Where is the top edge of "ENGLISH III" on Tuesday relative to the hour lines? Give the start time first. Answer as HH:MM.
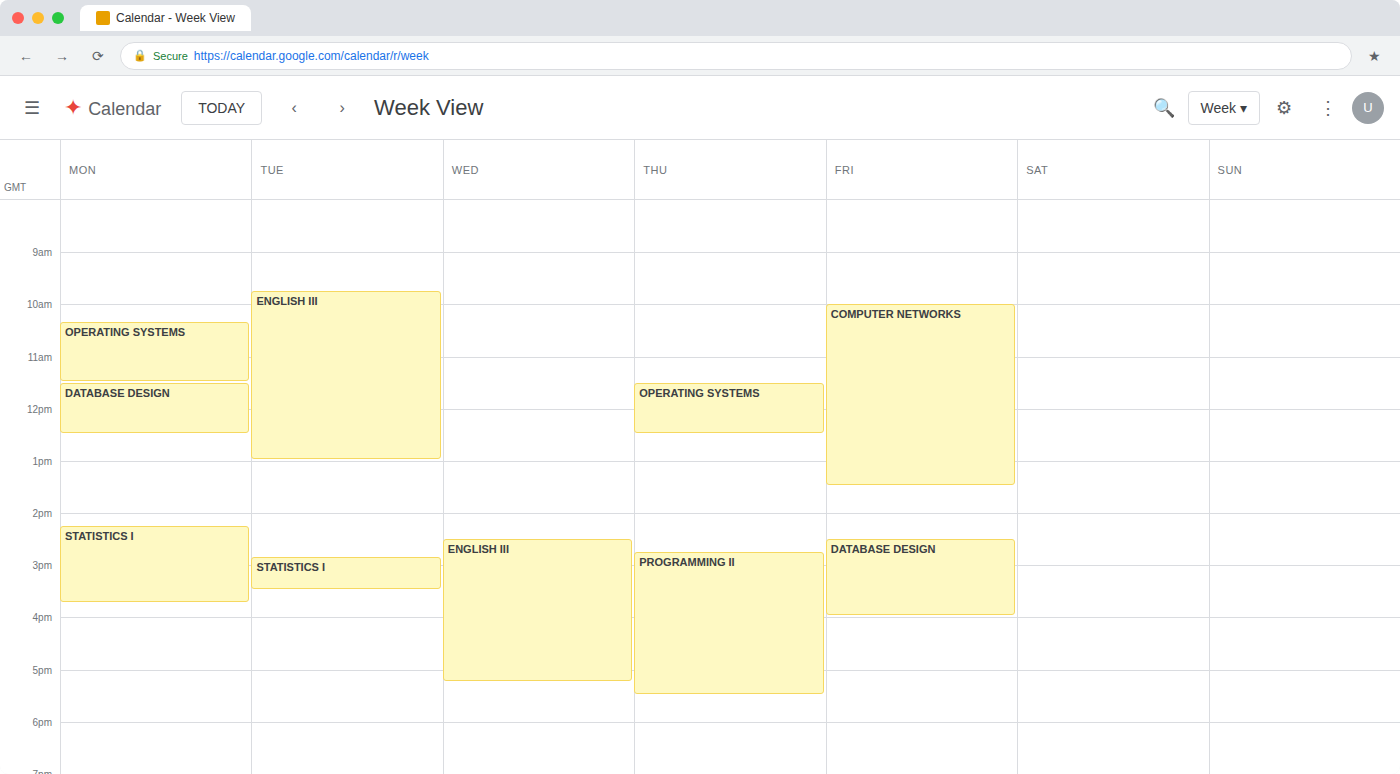
09:45 -- neither: three quarters of the way from the 09:00 line to the 10:00 line.